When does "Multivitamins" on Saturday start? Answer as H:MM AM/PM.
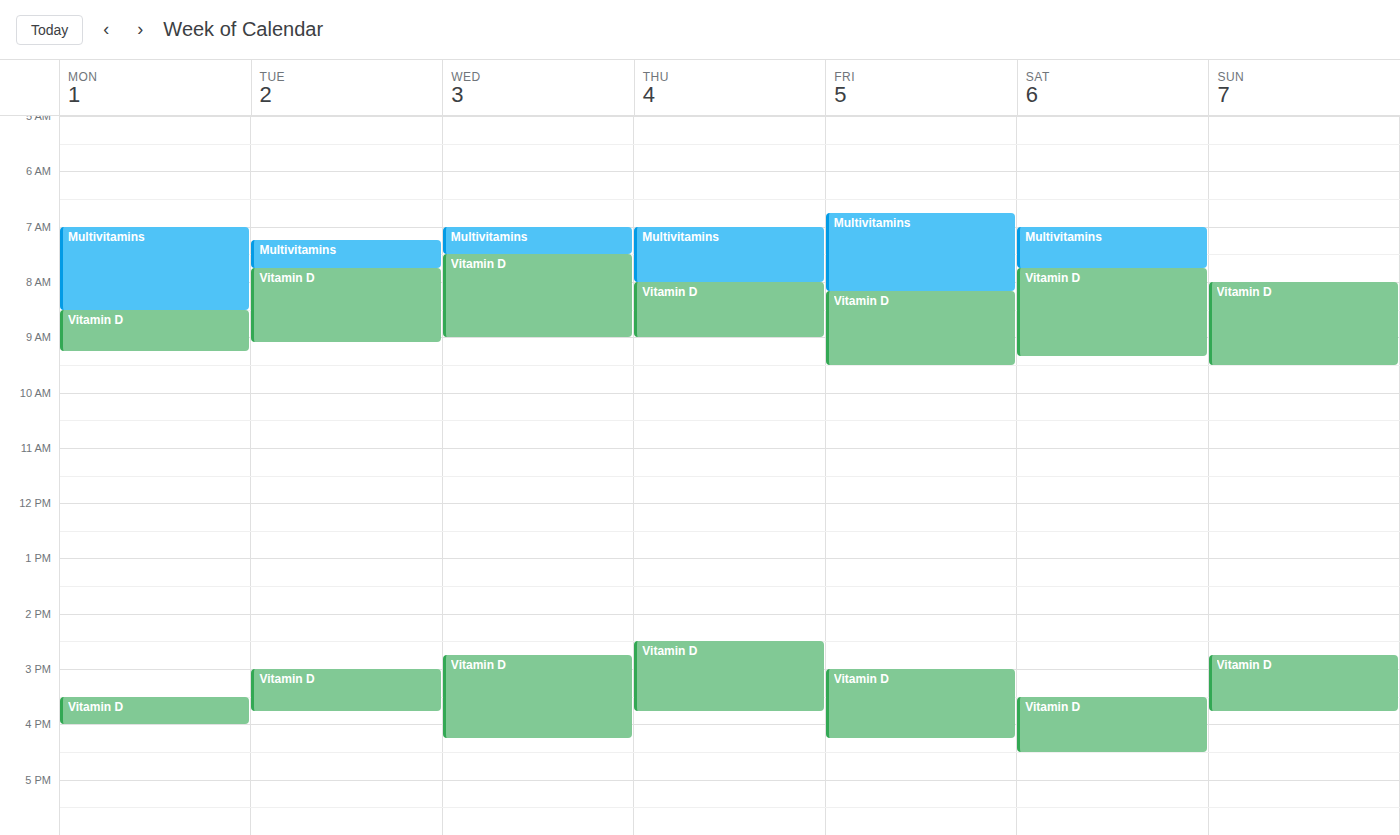
7:00 AM